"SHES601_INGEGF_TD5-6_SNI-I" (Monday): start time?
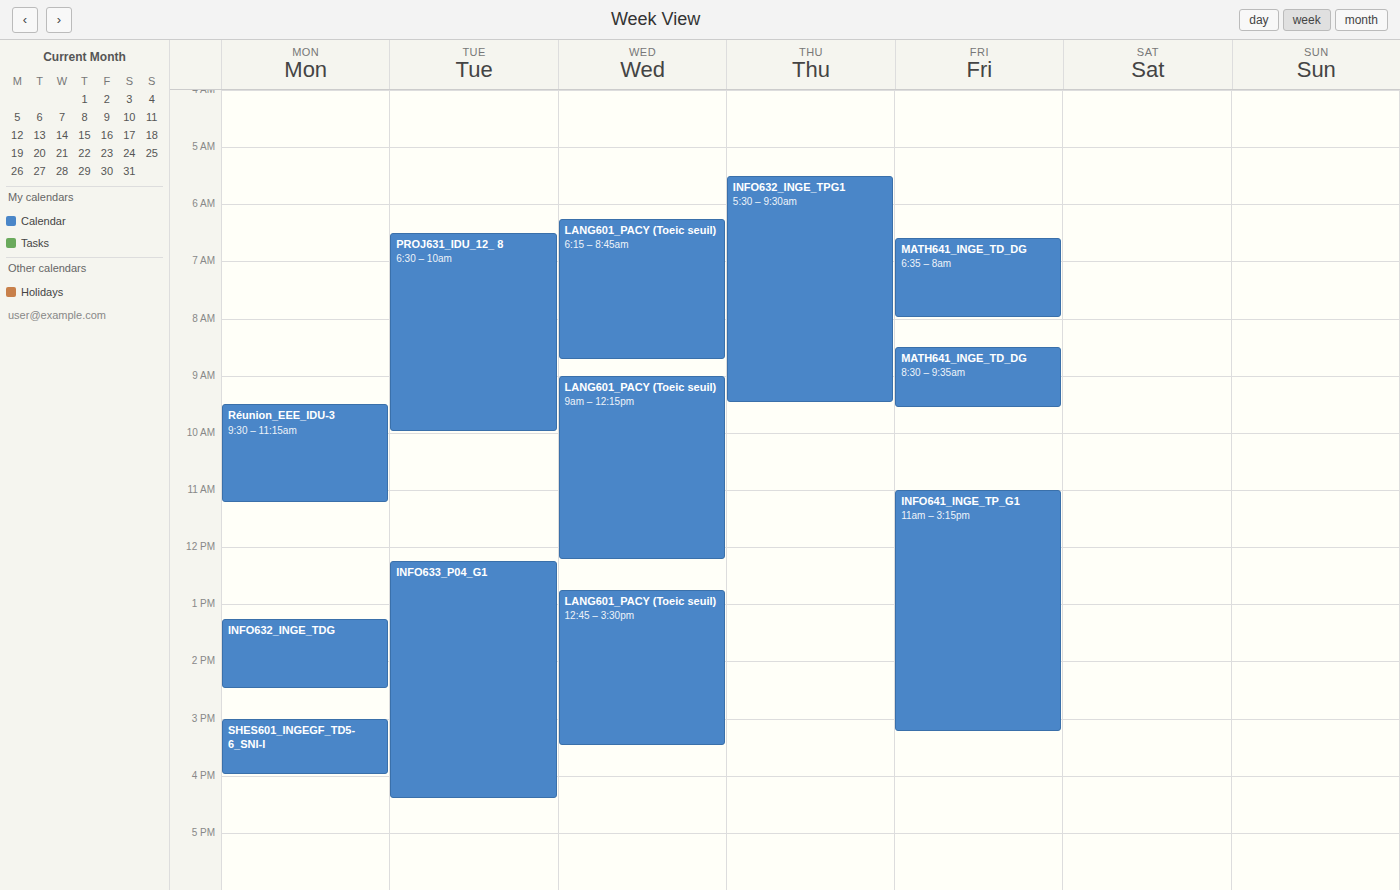
3:00 PM